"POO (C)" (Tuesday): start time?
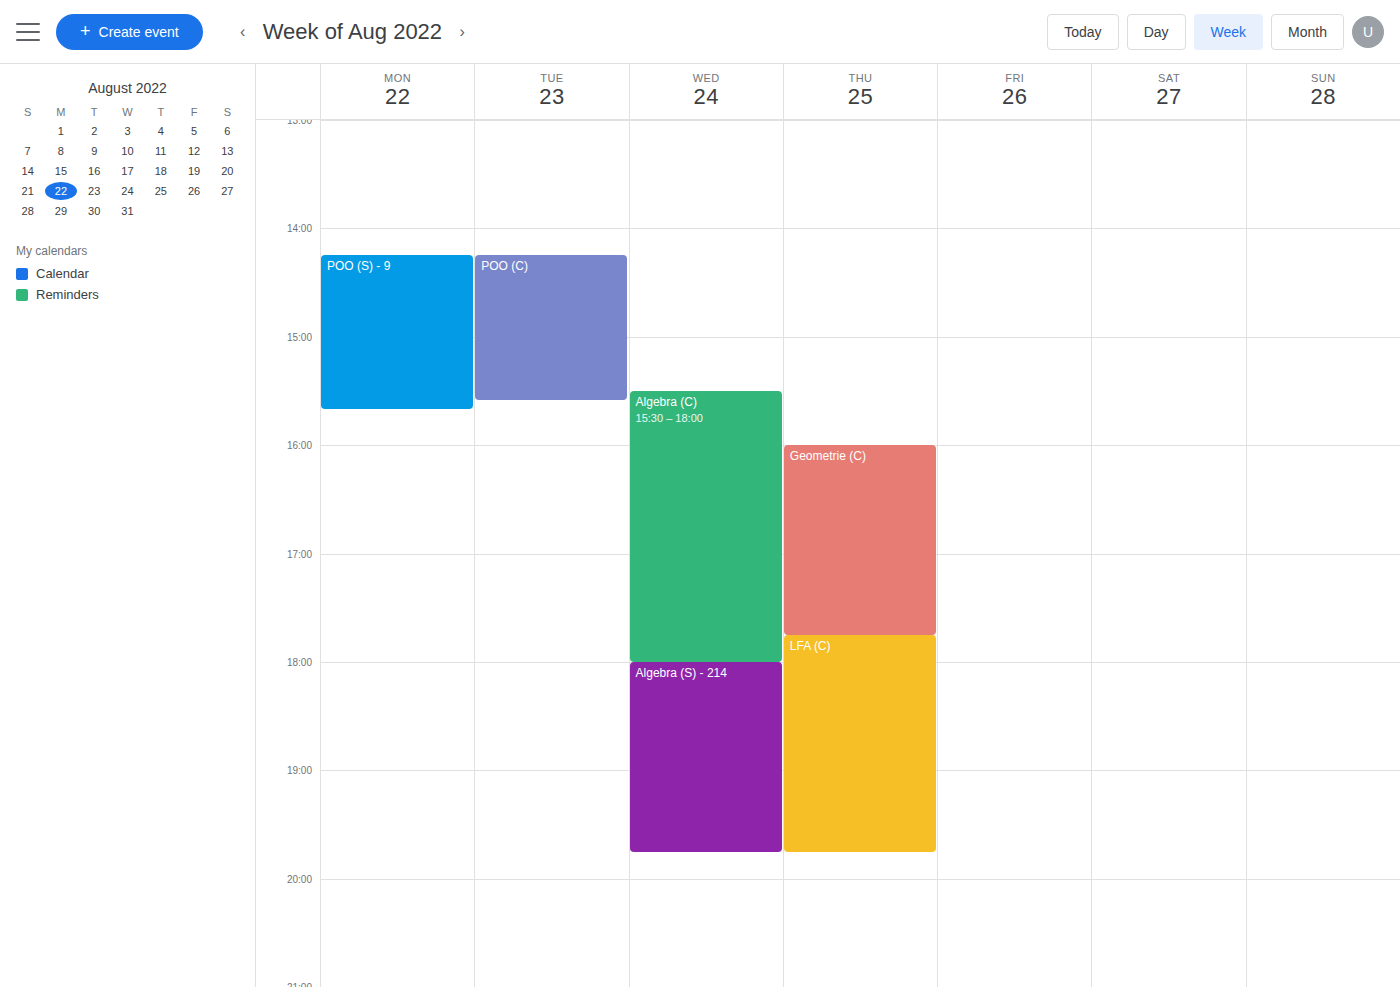
2:15 PM